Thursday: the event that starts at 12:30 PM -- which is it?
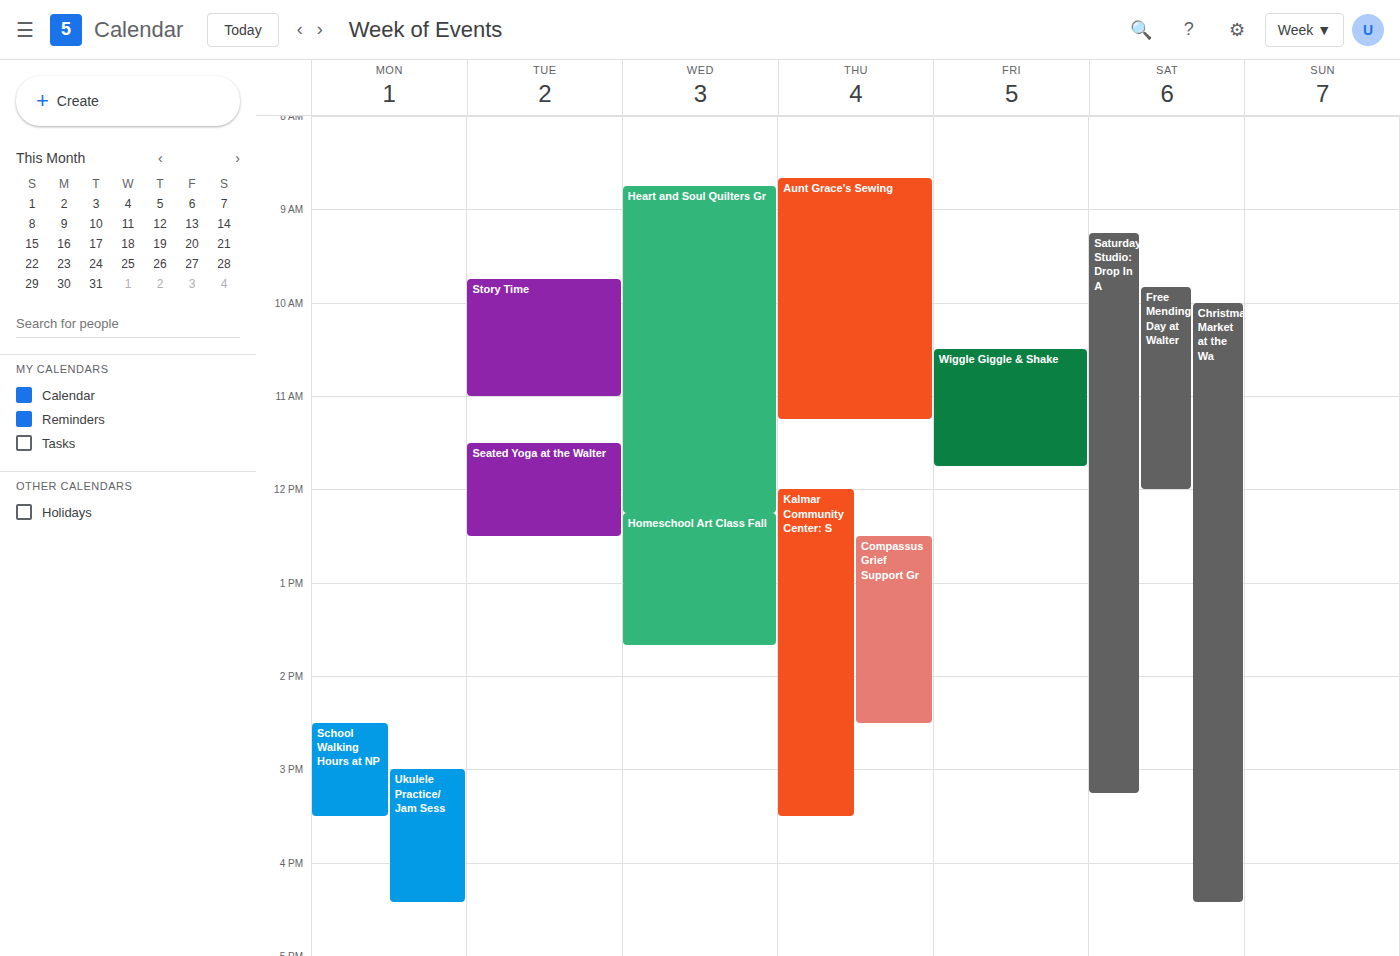
"Compassus Grief Support Gr"